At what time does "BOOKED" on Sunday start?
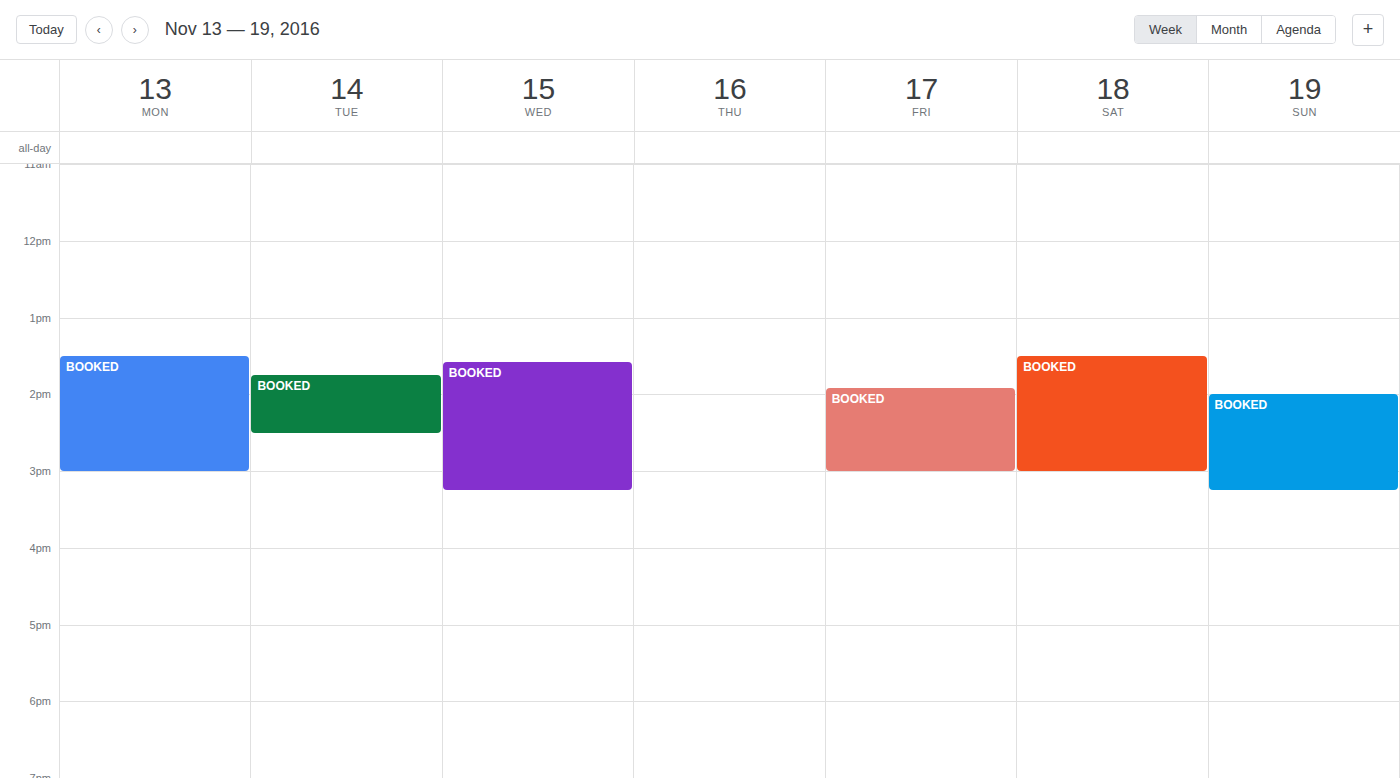
2:00 PM